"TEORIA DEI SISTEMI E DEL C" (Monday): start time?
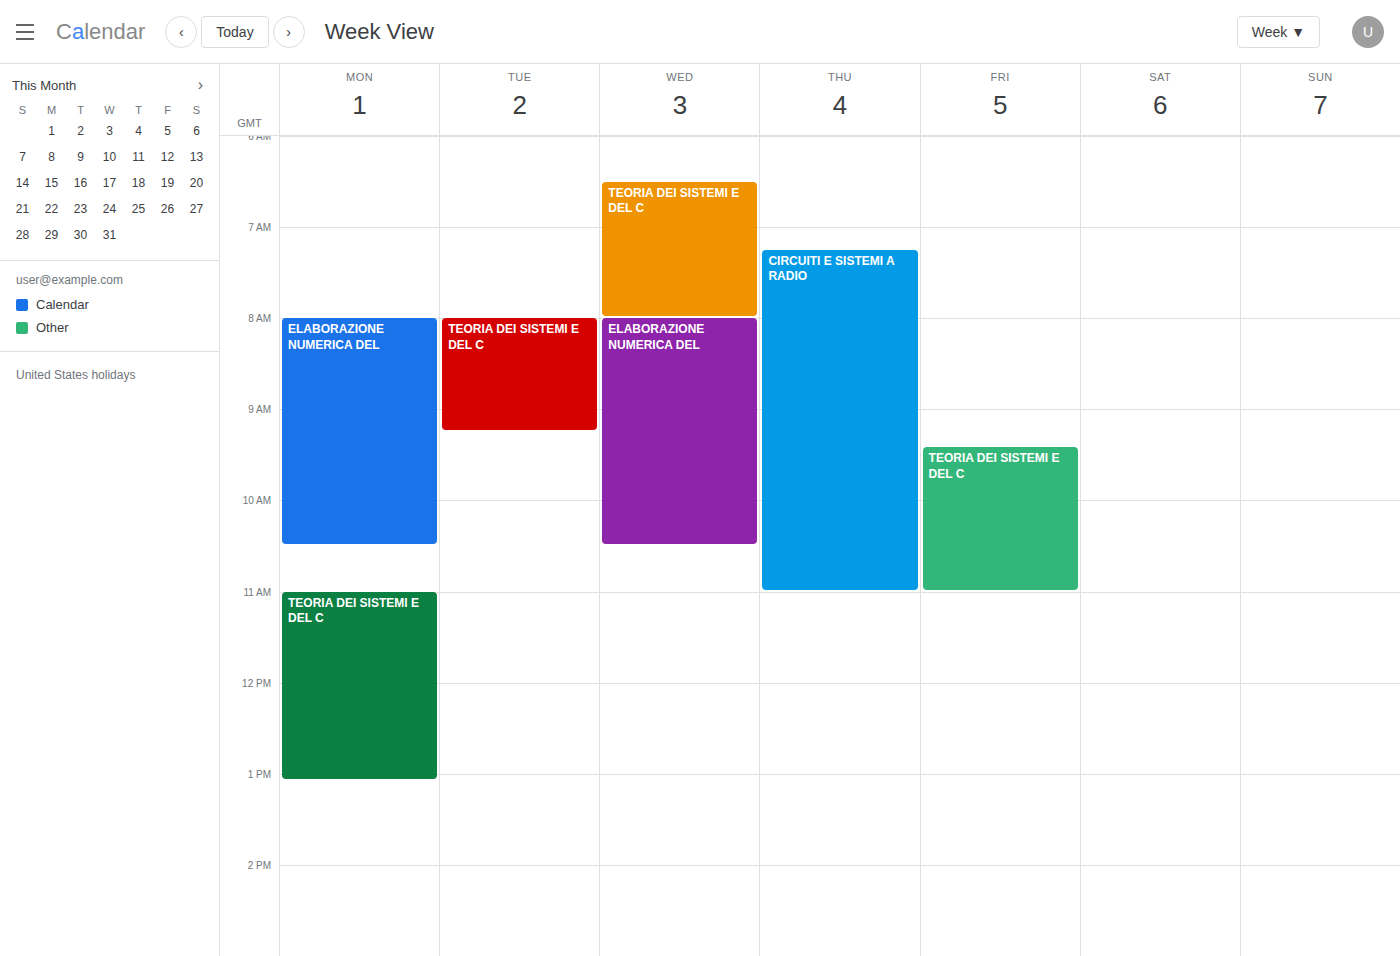
11:00 AM